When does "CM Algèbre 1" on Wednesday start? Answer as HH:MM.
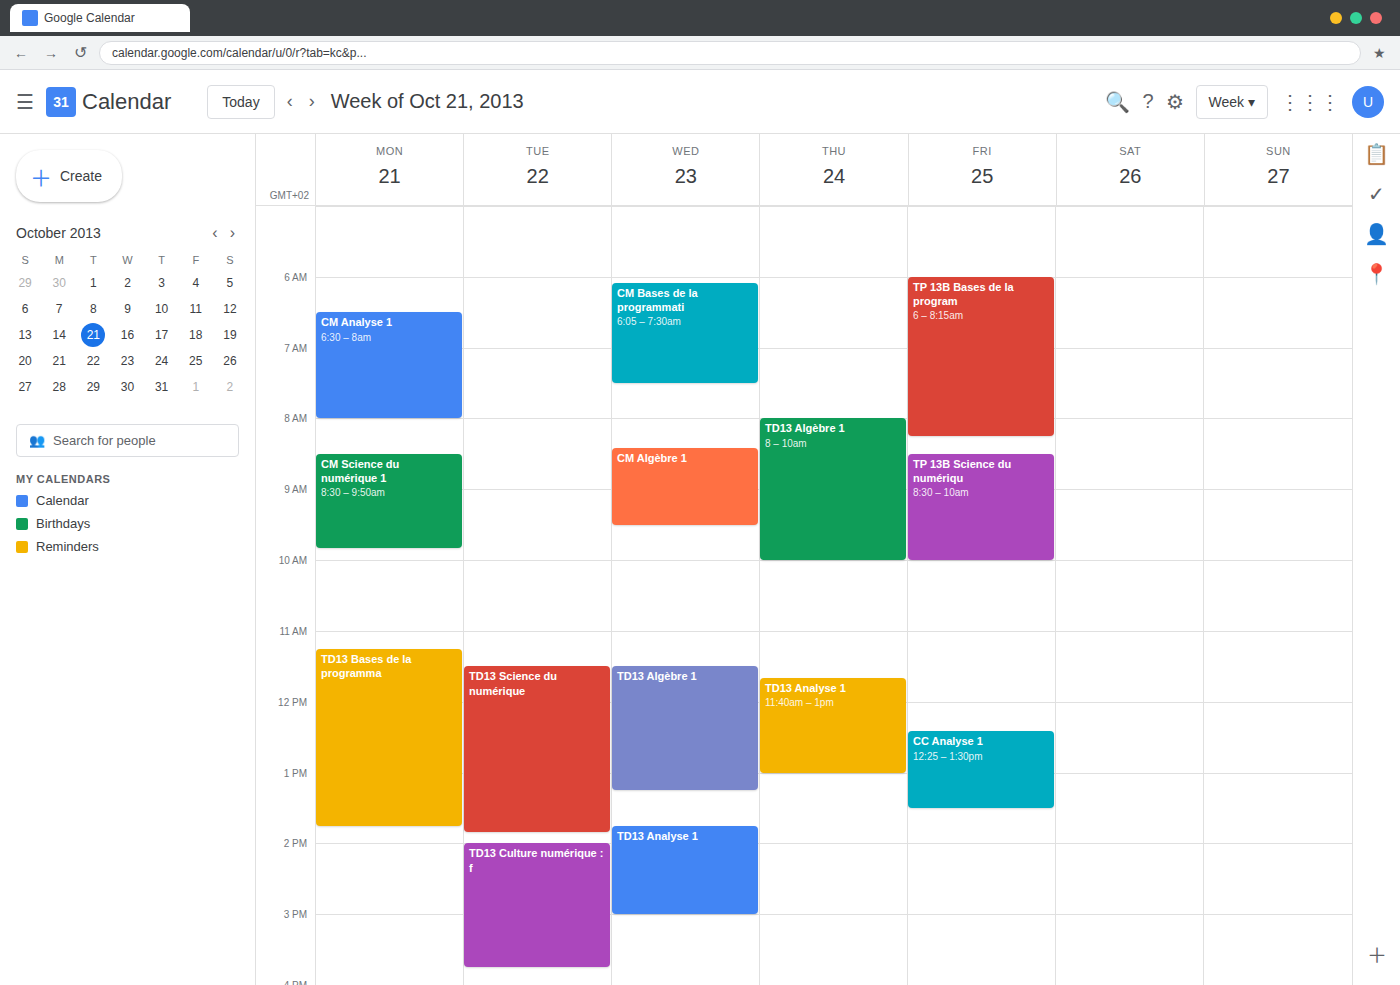
08:25